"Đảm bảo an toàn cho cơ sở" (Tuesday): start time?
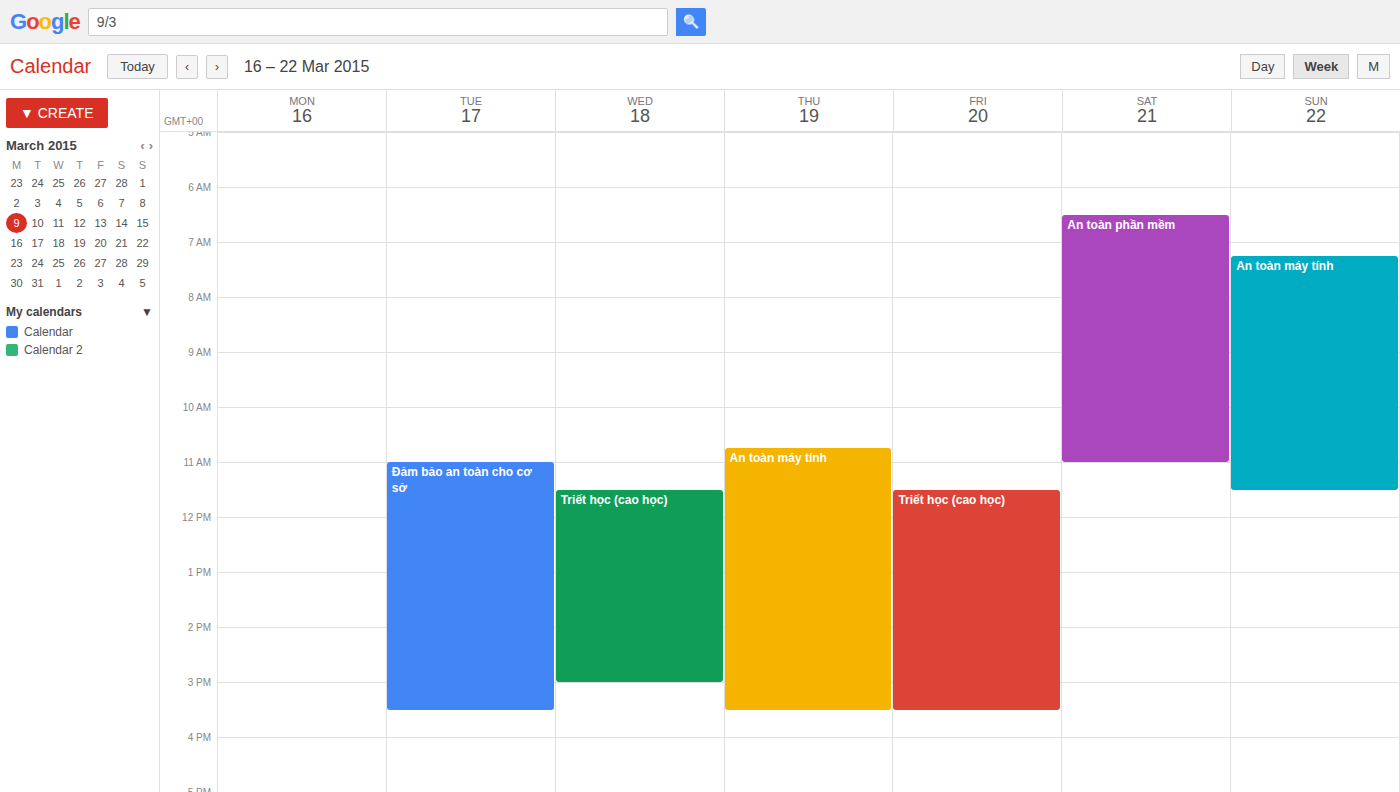
11:00 AM